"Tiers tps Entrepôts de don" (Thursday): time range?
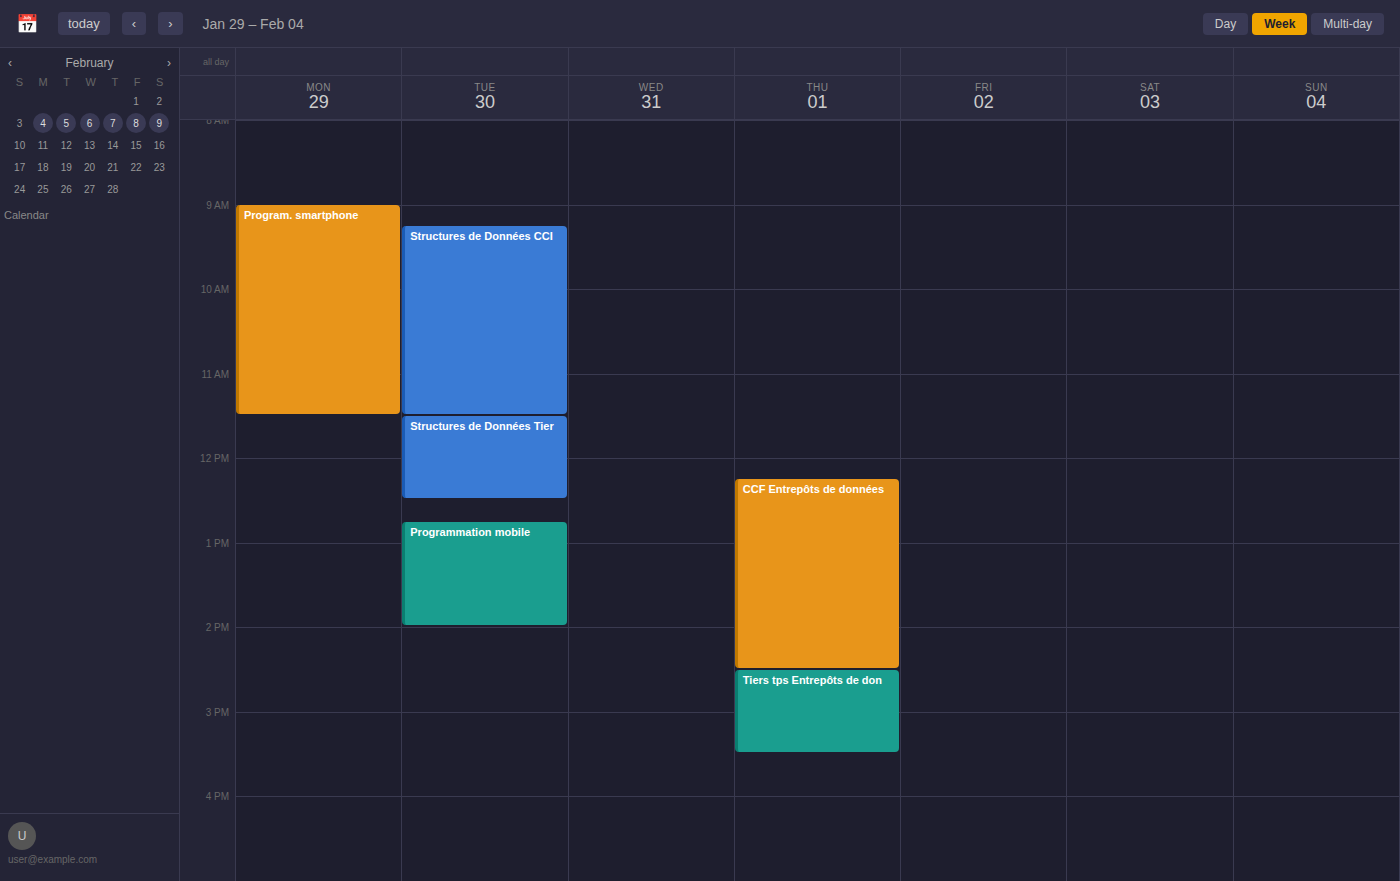
2:30 PM to 3:30 PM